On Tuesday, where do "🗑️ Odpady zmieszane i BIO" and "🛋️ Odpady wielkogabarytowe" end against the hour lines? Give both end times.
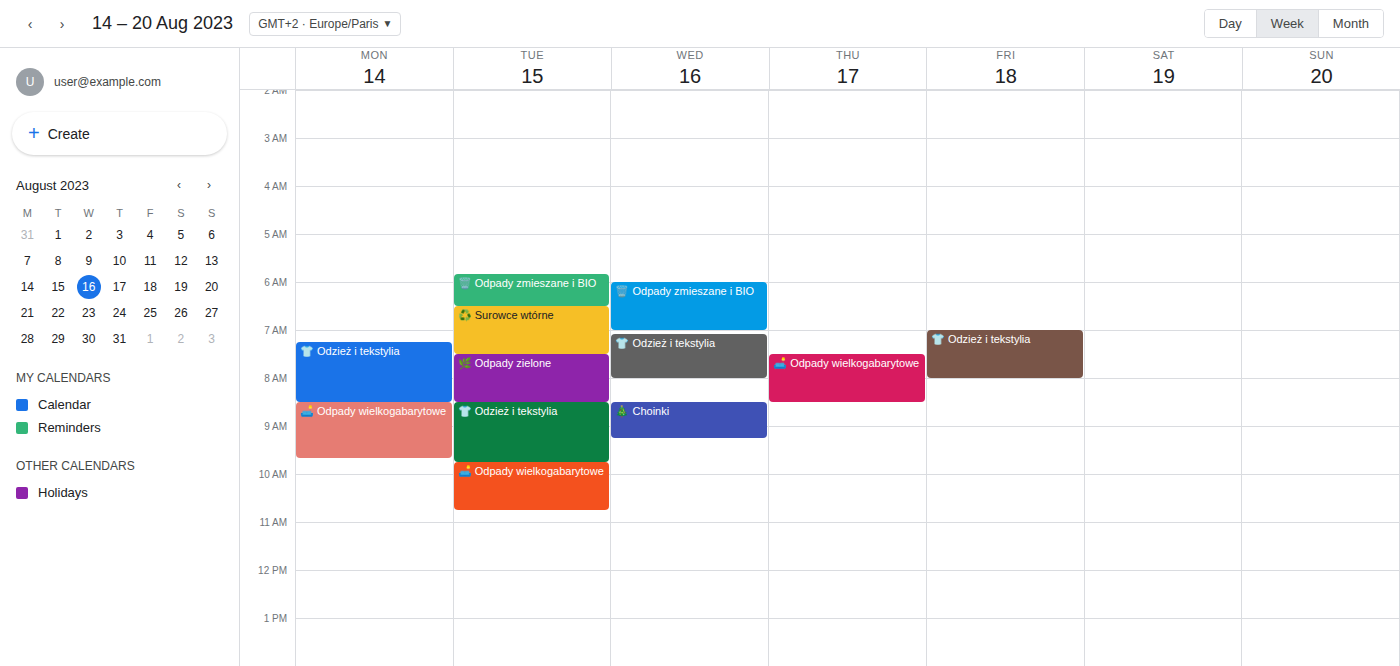
"🗑️ Odpady zmieszane i BIO": 6:30 AM, halfway between the 6 AM and 7 AM lines. "🛋️ Odpady wielkogabarytowe": 10:45 AM, neither: three quarters of the way from the 10 AM line to the 11 AM line.